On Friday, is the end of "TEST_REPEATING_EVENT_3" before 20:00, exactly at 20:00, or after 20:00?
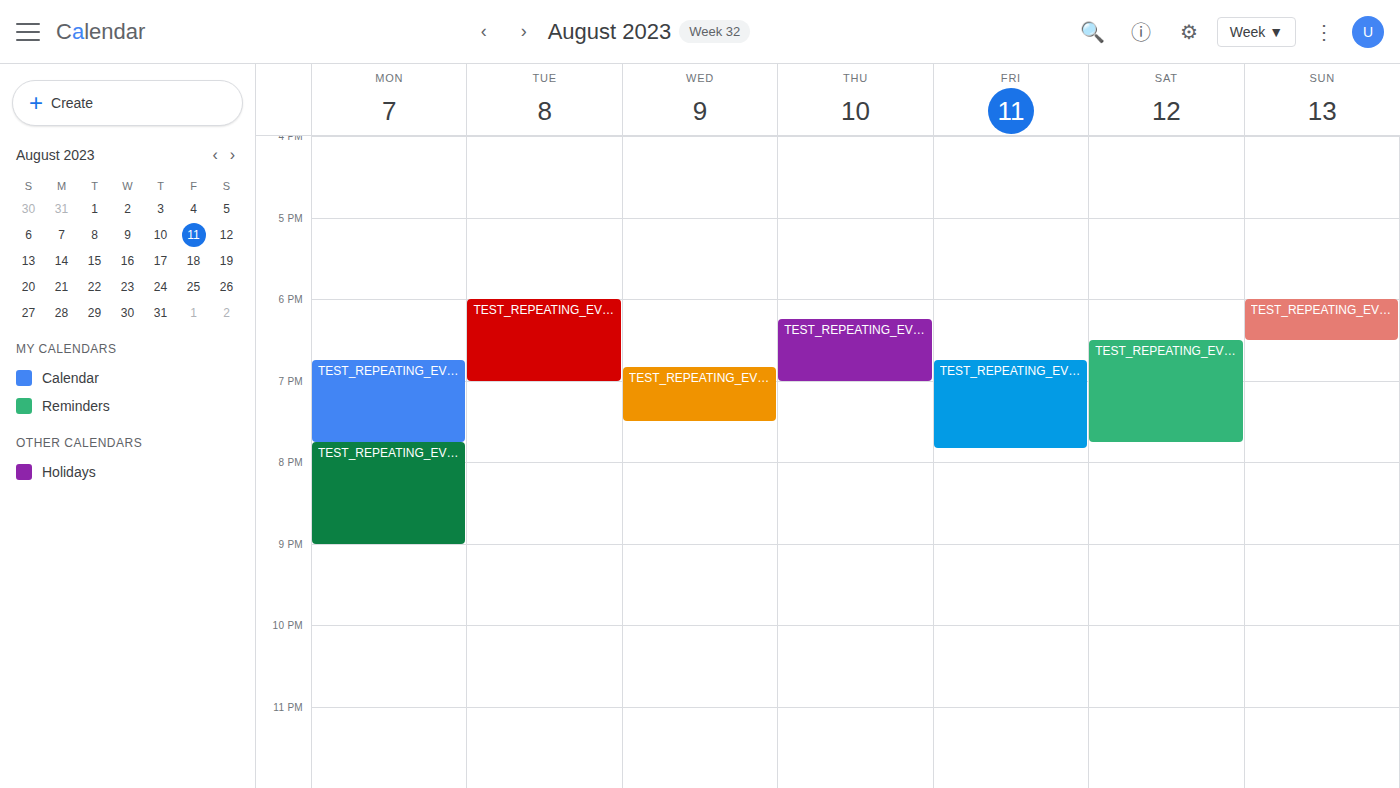
19:50 -- before 20:00, 10 minutes above the 20:00 line.